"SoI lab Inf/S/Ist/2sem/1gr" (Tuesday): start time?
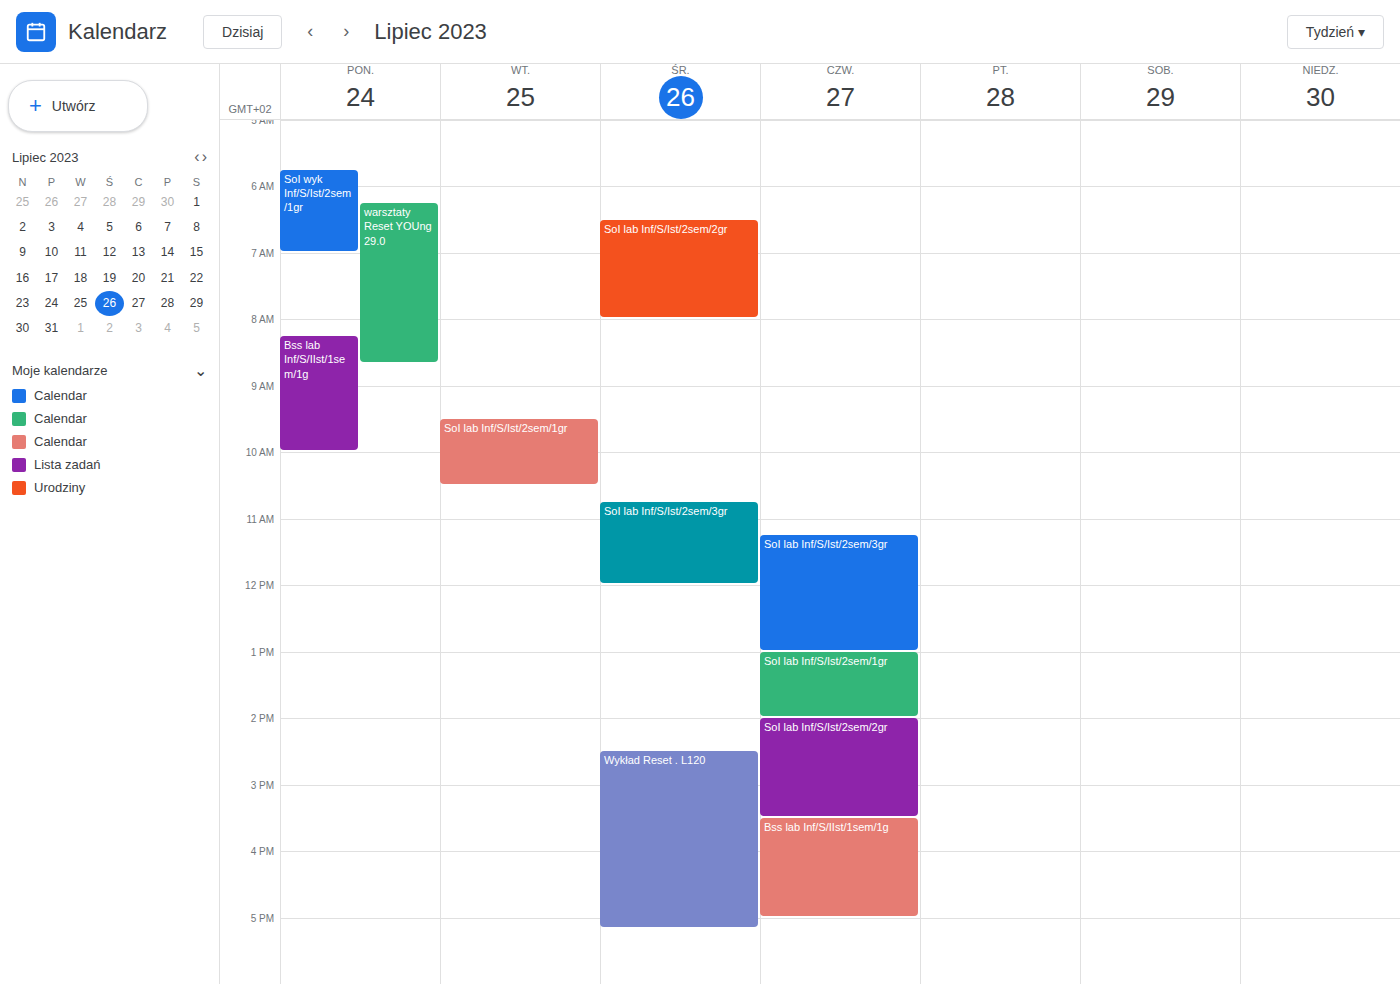
9:30 AM